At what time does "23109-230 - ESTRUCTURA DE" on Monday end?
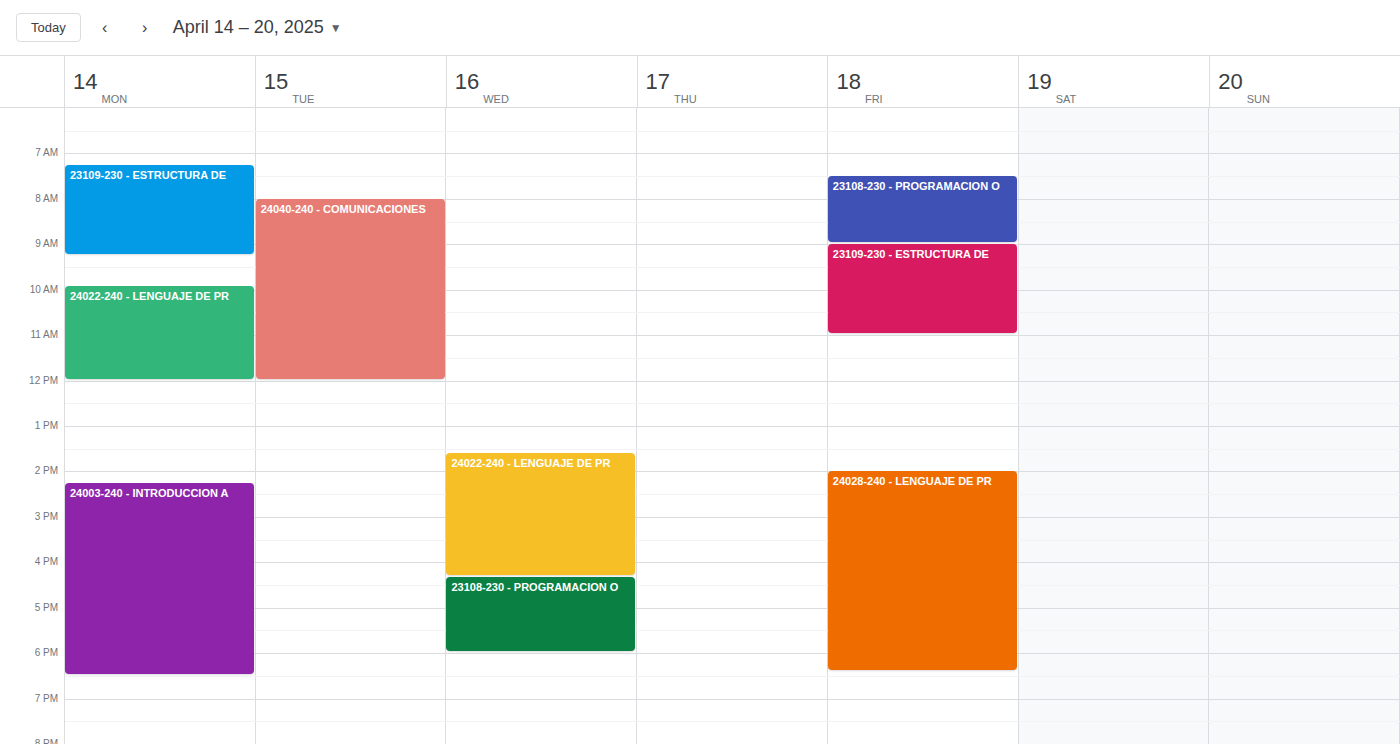
9:15 AM